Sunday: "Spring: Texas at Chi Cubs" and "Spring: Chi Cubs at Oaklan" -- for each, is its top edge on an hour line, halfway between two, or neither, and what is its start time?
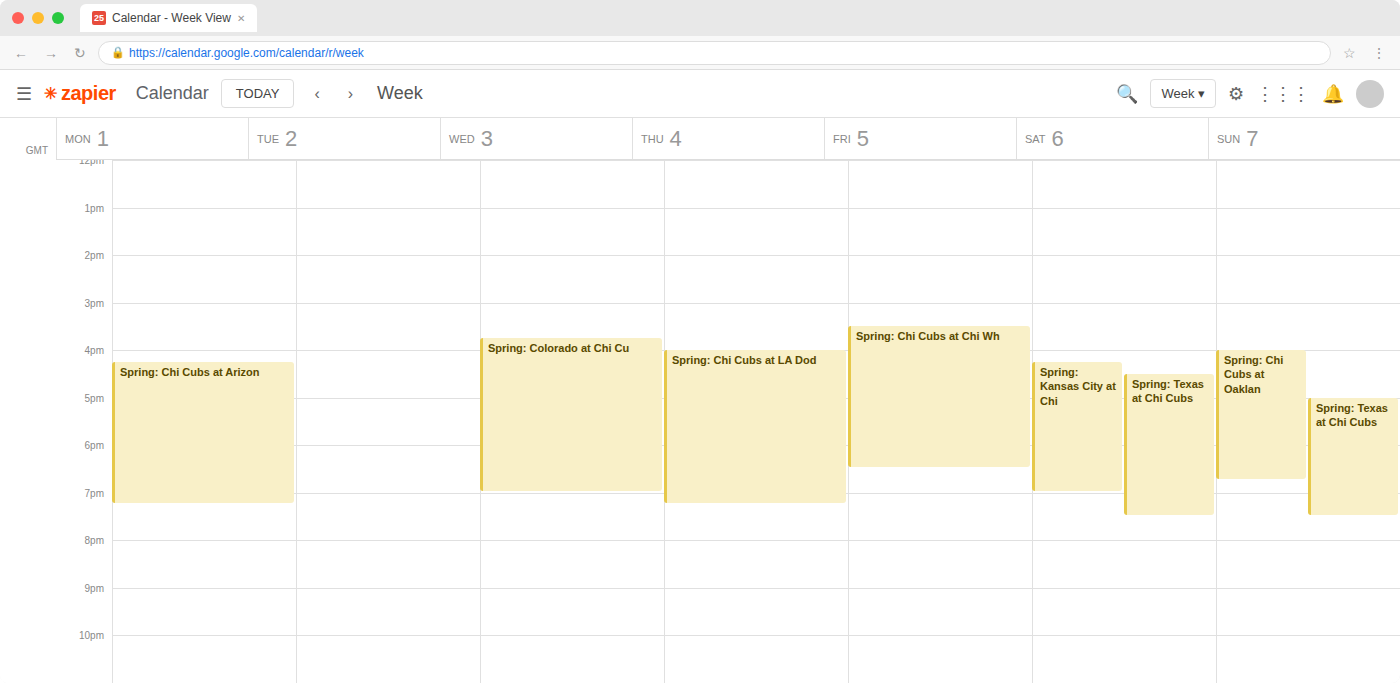
"Spring: Texas at Chi Cubs": 5:00 PM, exactly on the 5 PM line. "Spring: Chi Cubs at Oaklan": 4:00 PM, exactly on the 4 PM line.